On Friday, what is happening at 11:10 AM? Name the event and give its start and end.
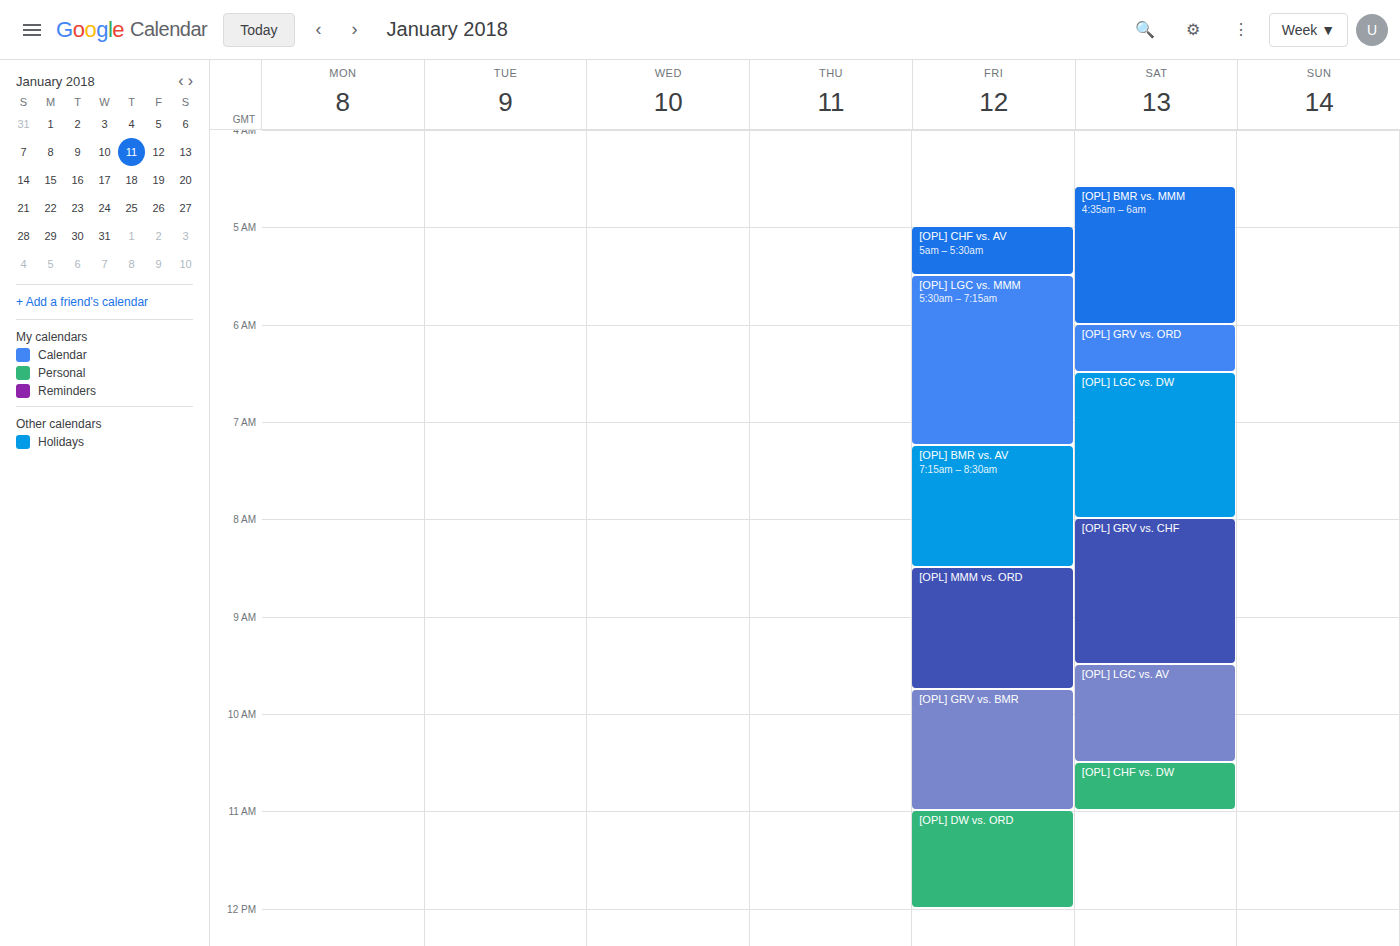
"[OPL] DW vs. ORD", 11:00 AM to 12:00 PM